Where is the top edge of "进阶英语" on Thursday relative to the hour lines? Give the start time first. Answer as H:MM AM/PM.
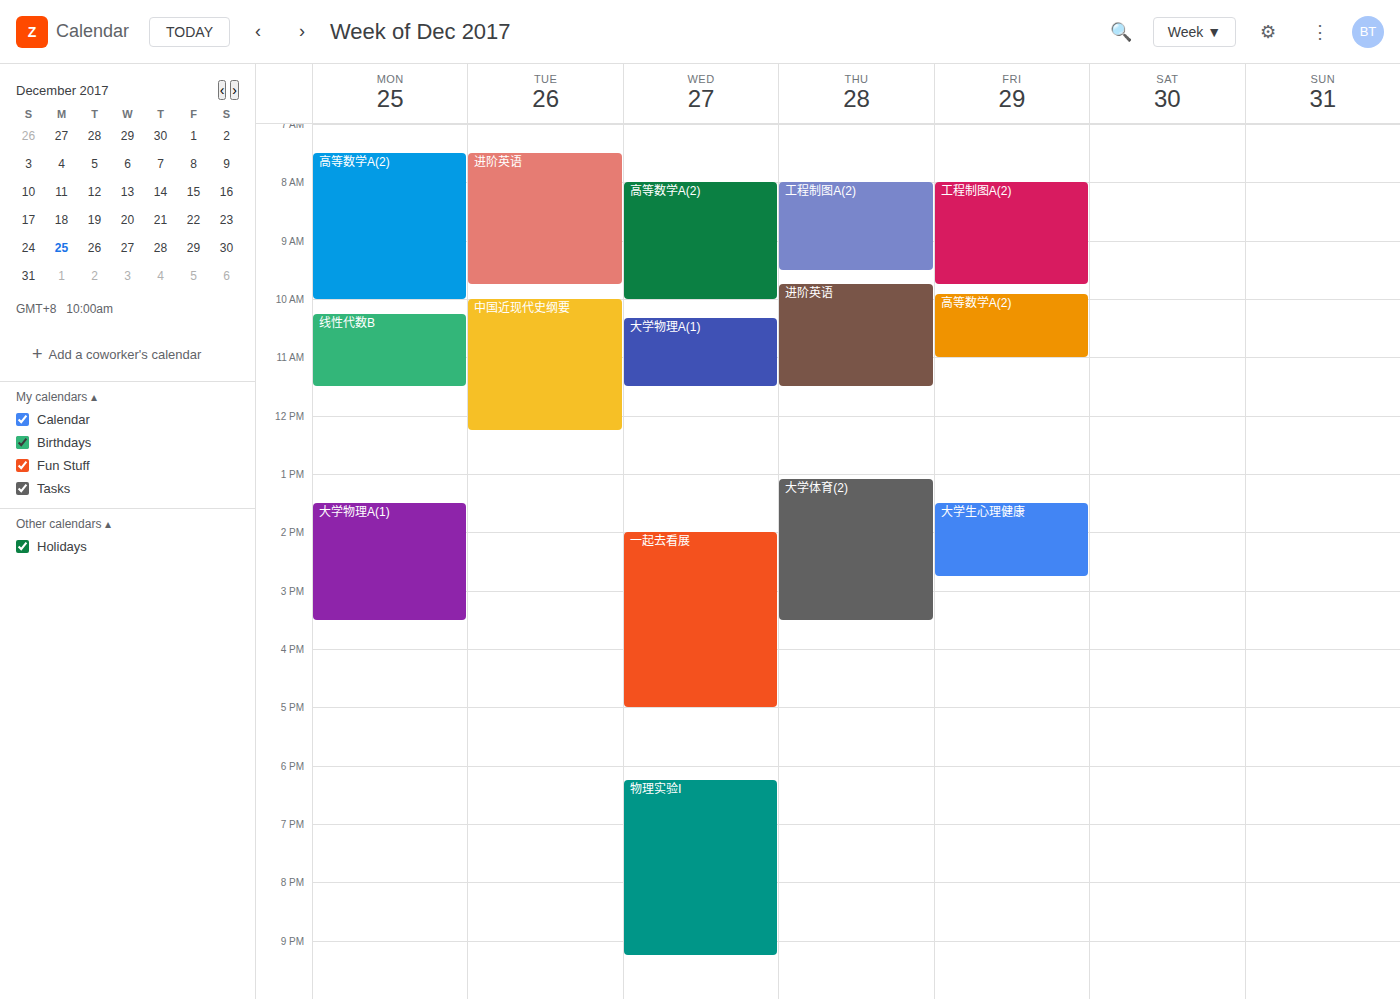
9:45 AM -- neither: three quarters of the way from the 9 AM line to the 10 AM line.